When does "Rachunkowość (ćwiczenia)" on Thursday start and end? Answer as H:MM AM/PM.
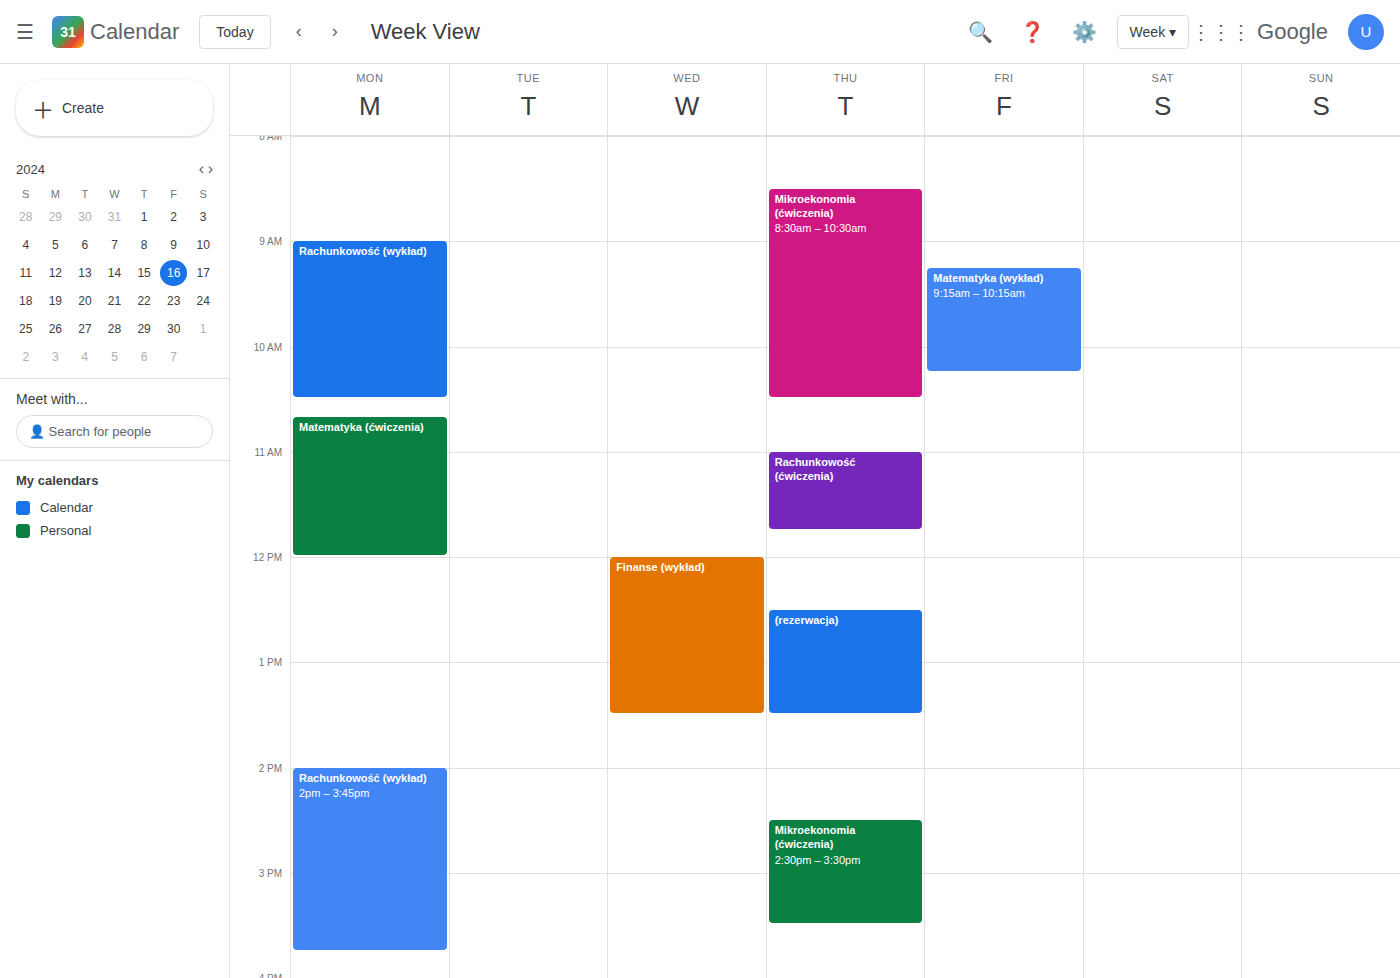
11:00 AM to 11:45 AM